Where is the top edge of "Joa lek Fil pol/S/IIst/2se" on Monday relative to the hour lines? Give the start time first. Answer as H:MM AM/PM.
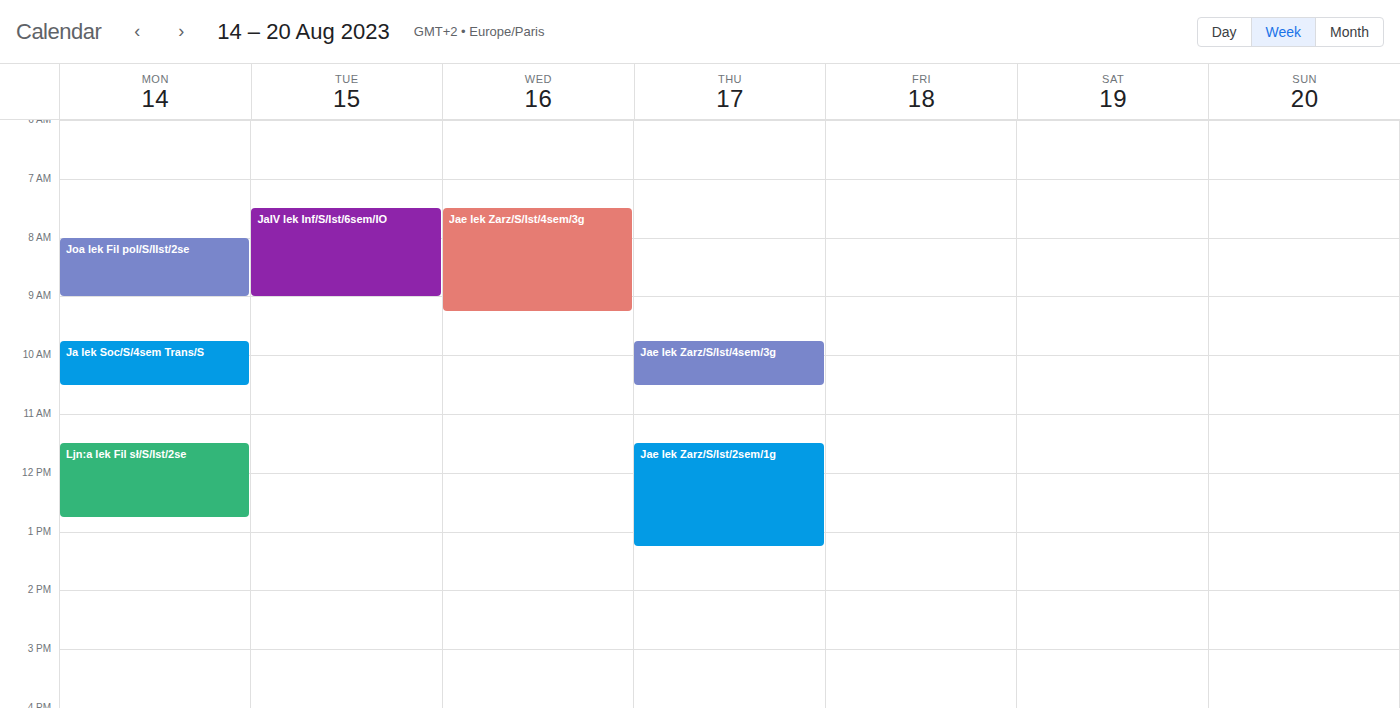
8:00 AM -- exactly on the 8 AM line.